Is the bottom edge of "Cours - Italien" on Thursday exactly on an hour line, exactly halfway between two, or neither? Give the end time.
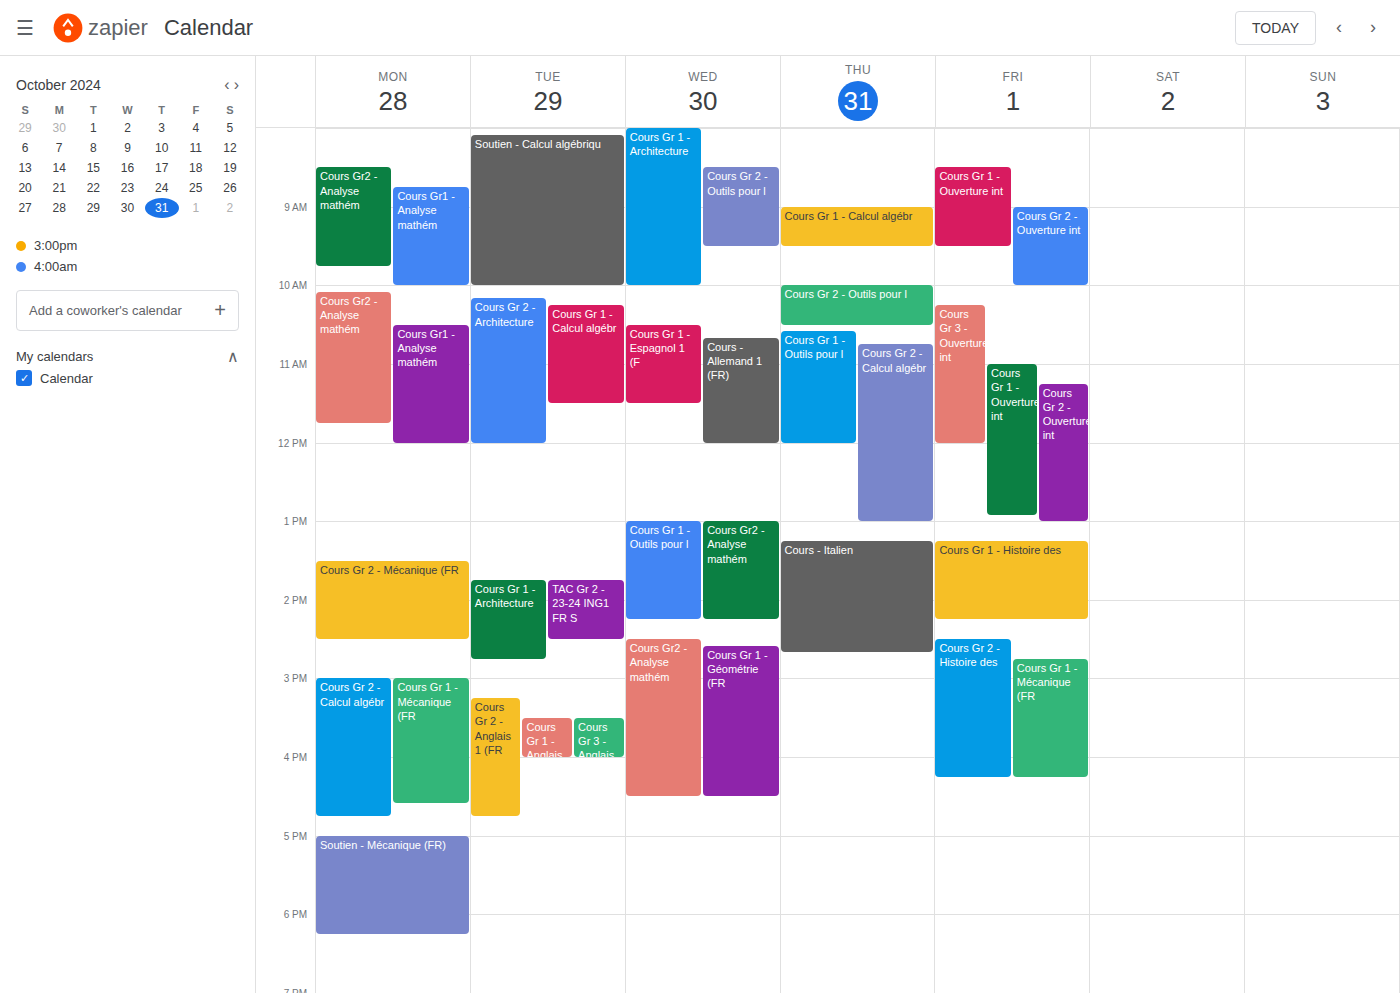
2:40 PM -- neither: 40 minutes below the 2 PM line and 20 minutes above the 3 PM line.